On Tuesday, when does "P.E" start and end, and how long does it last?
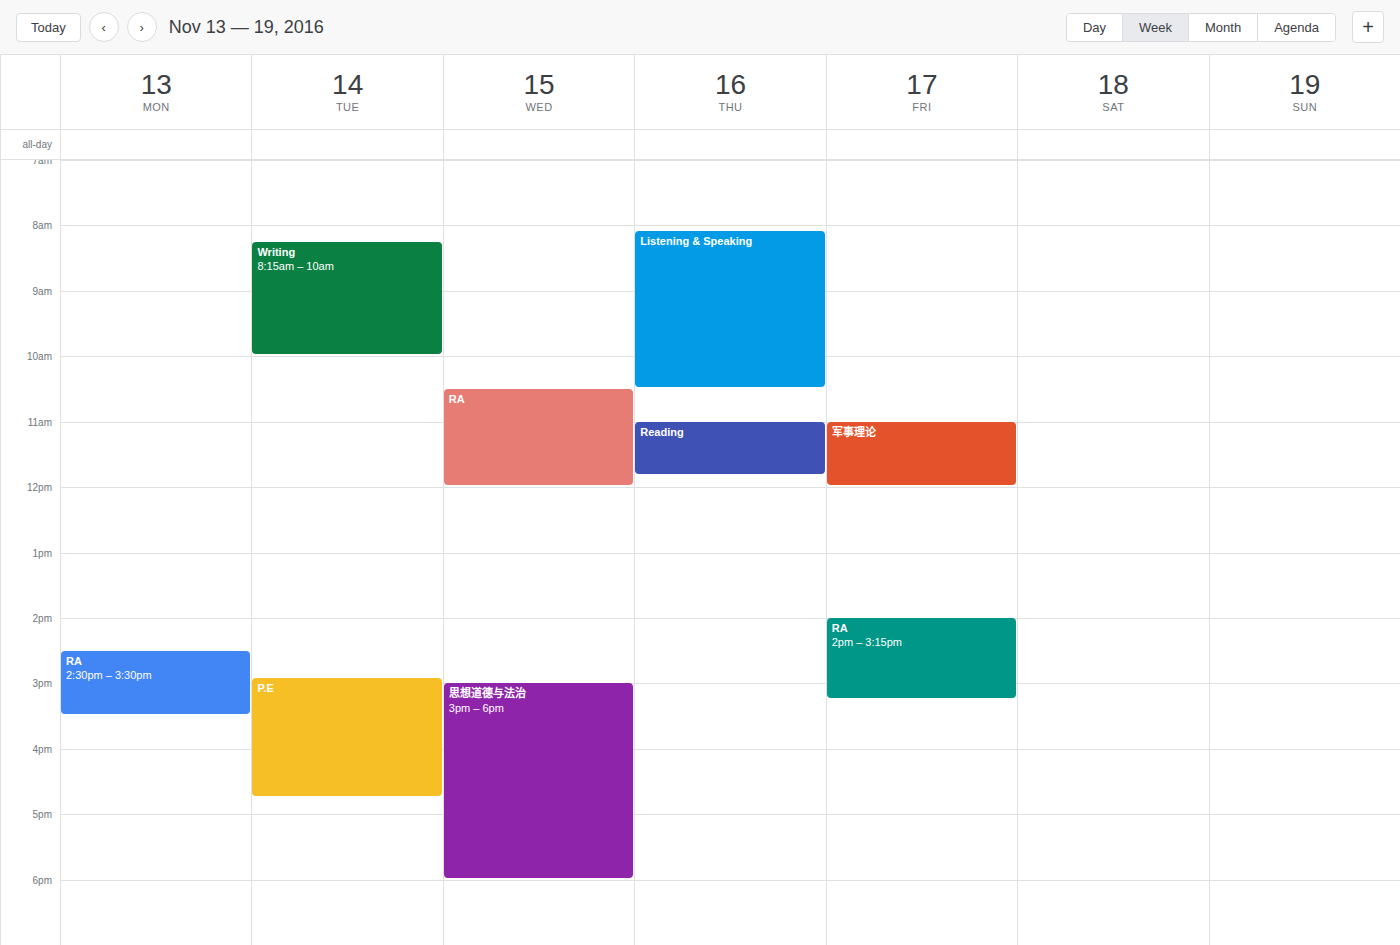
2:55 PM to 4:45 PM, 1 hour 50 minutes